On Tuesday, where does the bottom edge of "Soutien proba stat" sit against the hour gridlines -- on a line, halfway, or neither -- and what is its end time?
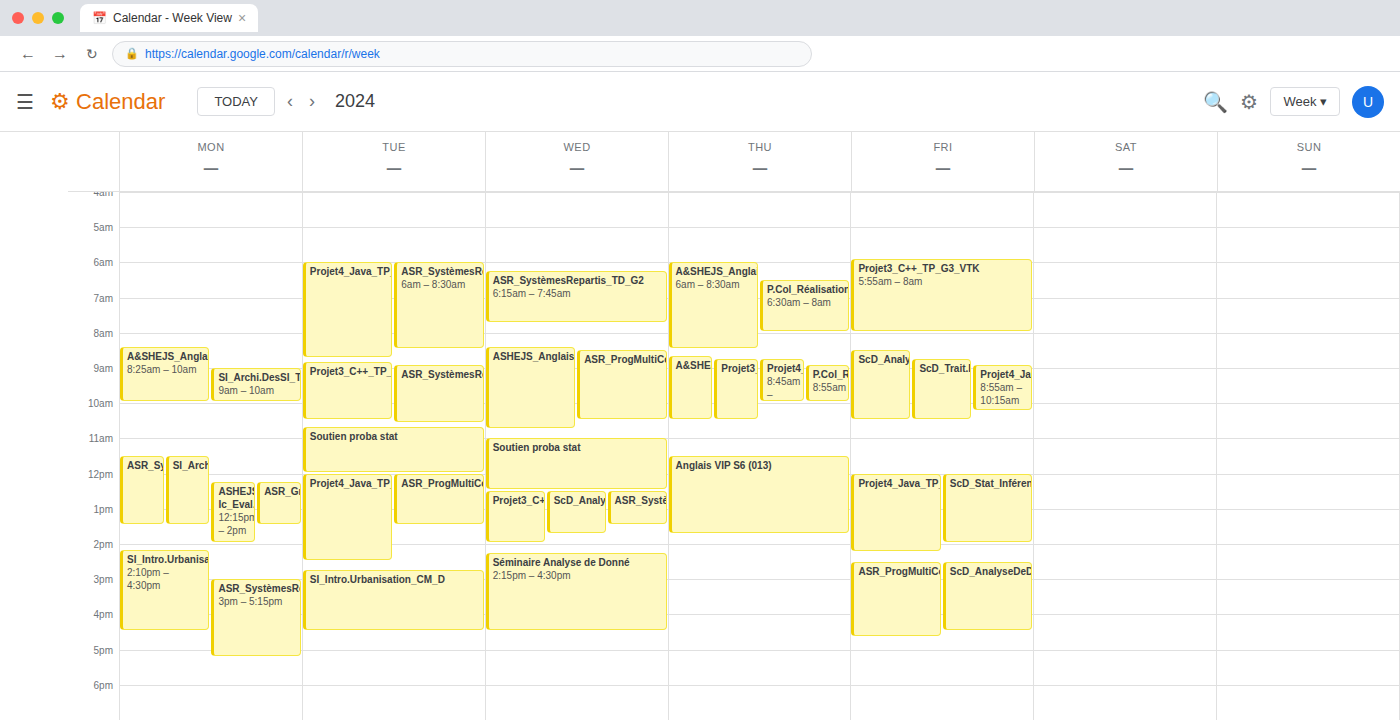
12:00 PM -- exactly on the 12 PM line.